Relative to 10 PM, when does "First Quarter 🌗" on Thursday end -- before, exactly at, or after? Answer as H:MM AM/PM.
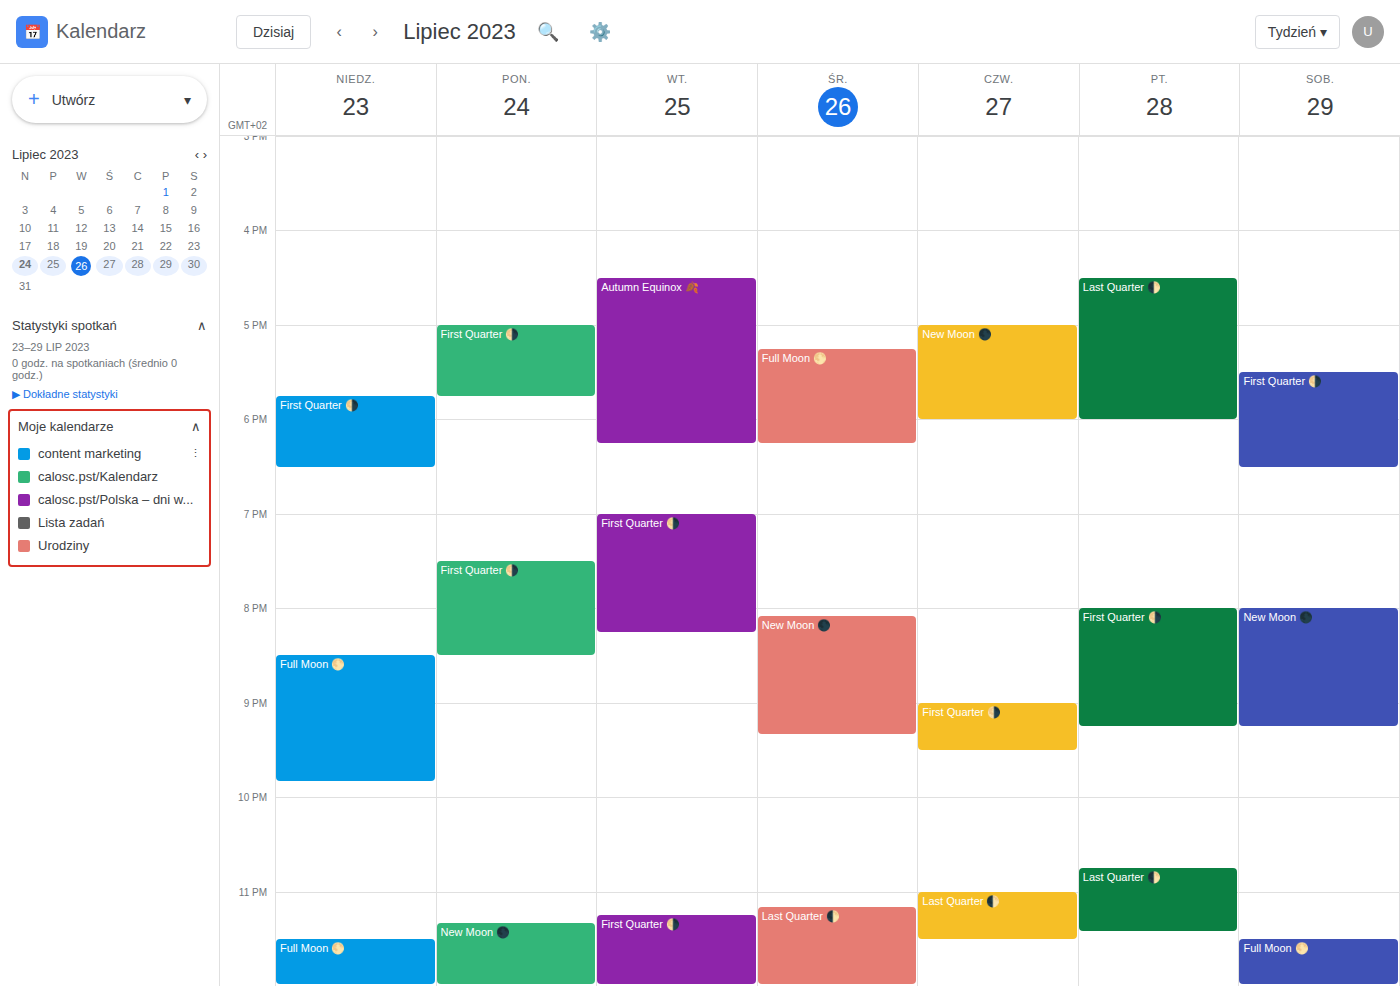
9:30 PM -- before 10 PM, 30 minutes above the 10 PM line.